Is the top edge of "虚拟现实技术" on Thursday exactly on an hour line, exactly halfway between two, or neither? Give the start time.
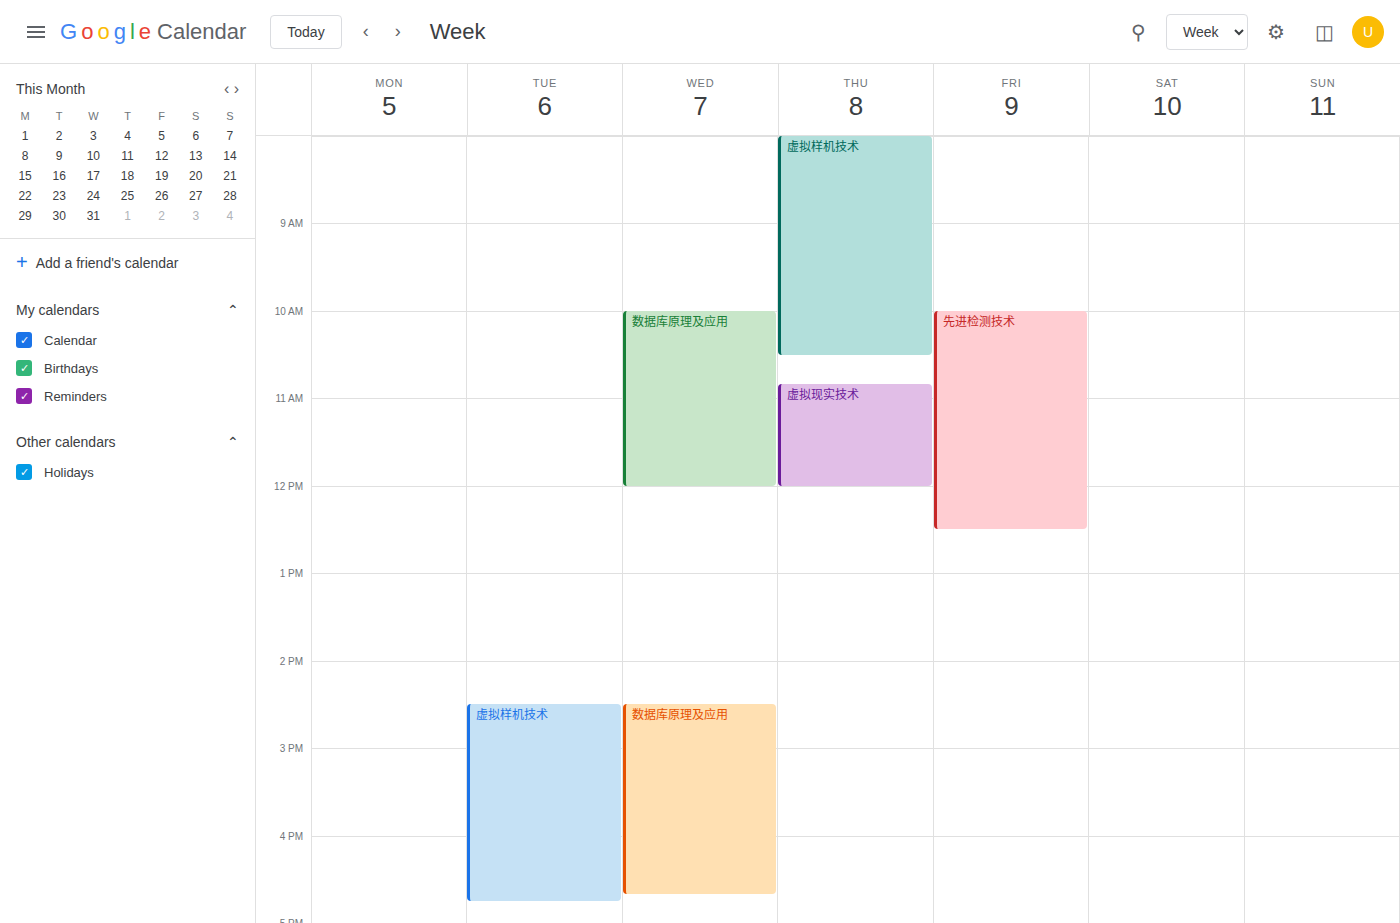
10:50 AM -- neither: 50 minutes below the 10 AM line and 10 minutes above the 11 AM line.